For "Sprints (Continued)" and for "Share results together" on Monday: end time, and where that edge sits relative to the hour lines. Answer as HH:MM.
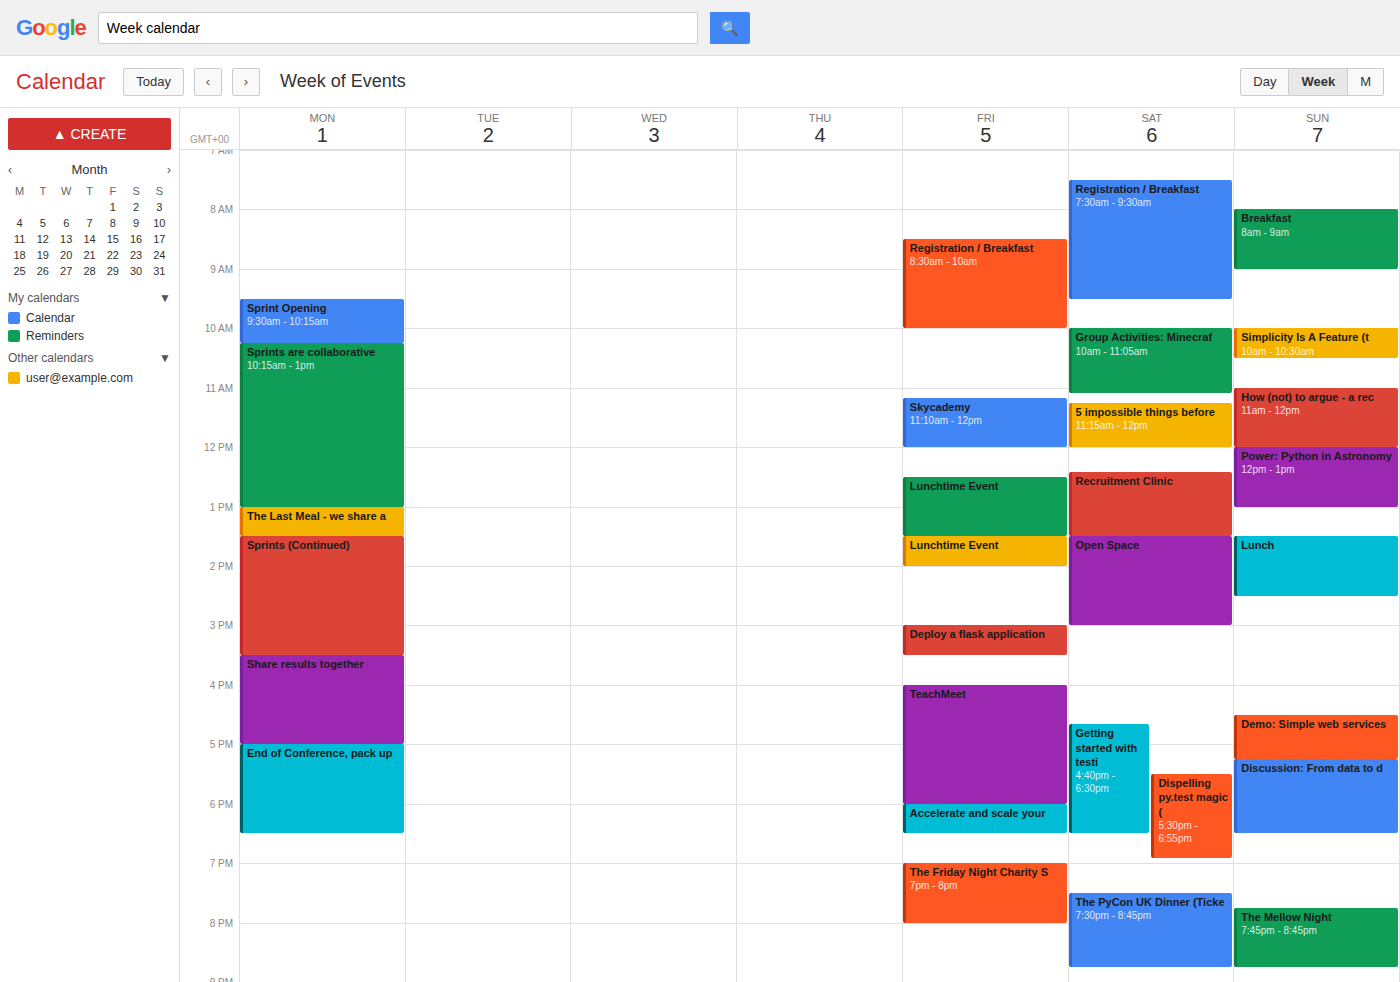
"Sprints (Continued)": 15:30, halfway between the 15:00 and 16:00 lines. "Share results together": 17:00, exactly on the 17:00 line.